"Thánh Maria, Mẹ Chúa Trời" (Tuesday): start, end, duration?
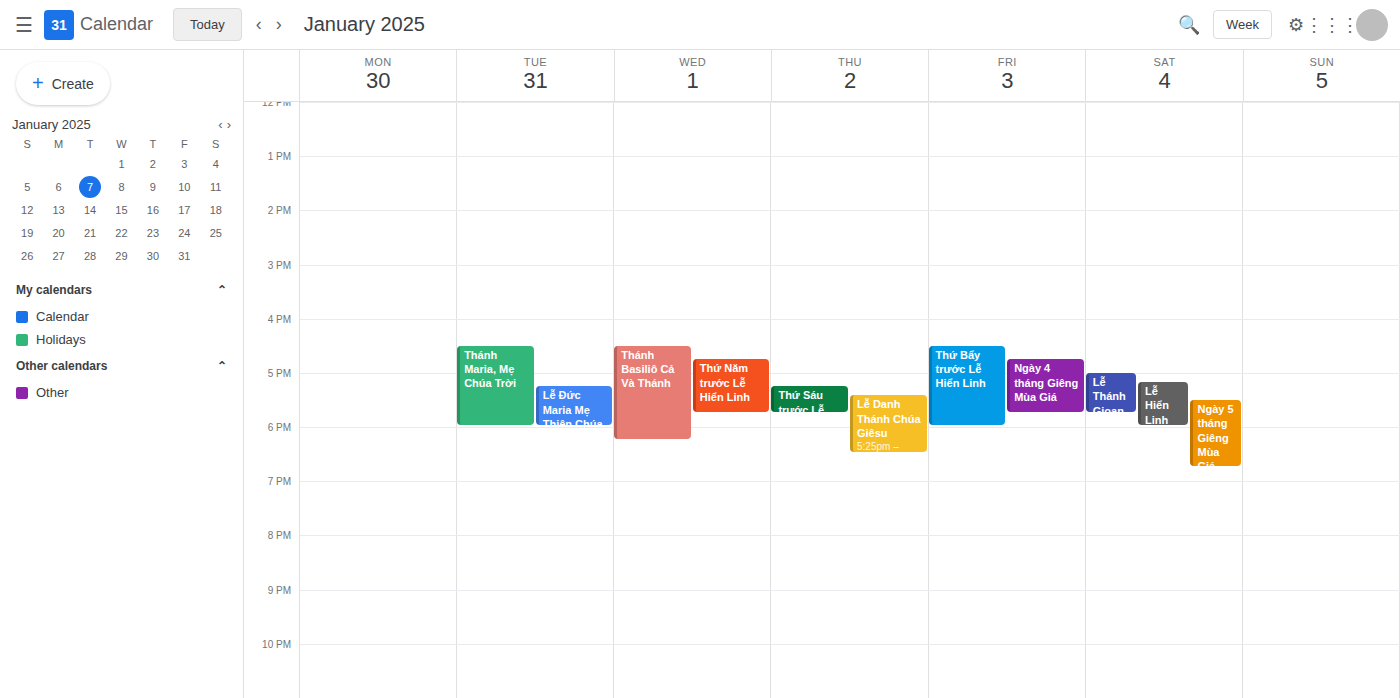
4:30 PM to 6:00 PM, 1 hour 30 minutes